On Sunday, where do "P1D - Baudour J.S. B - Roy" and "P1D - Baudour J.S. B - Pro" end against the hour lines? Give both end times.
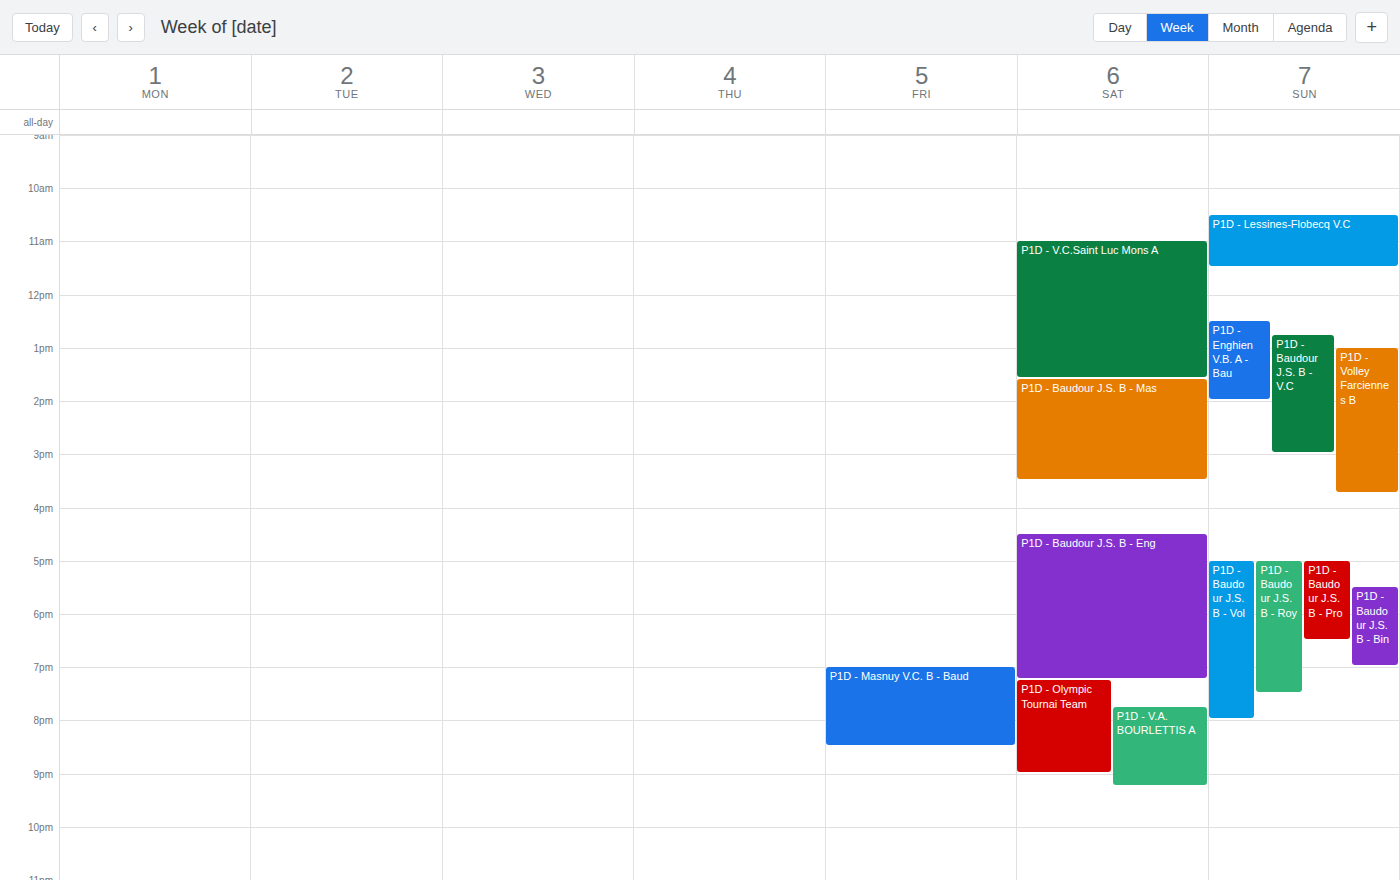
"P1D - Baudour J.S. B - Roy": 7:30 PM, halfway between the 7 PM and 8 PM lines. "P1D - Baudour J.S. B - Pro": 6:30 PM, halfway between the 6 PM and 7 PM lines.